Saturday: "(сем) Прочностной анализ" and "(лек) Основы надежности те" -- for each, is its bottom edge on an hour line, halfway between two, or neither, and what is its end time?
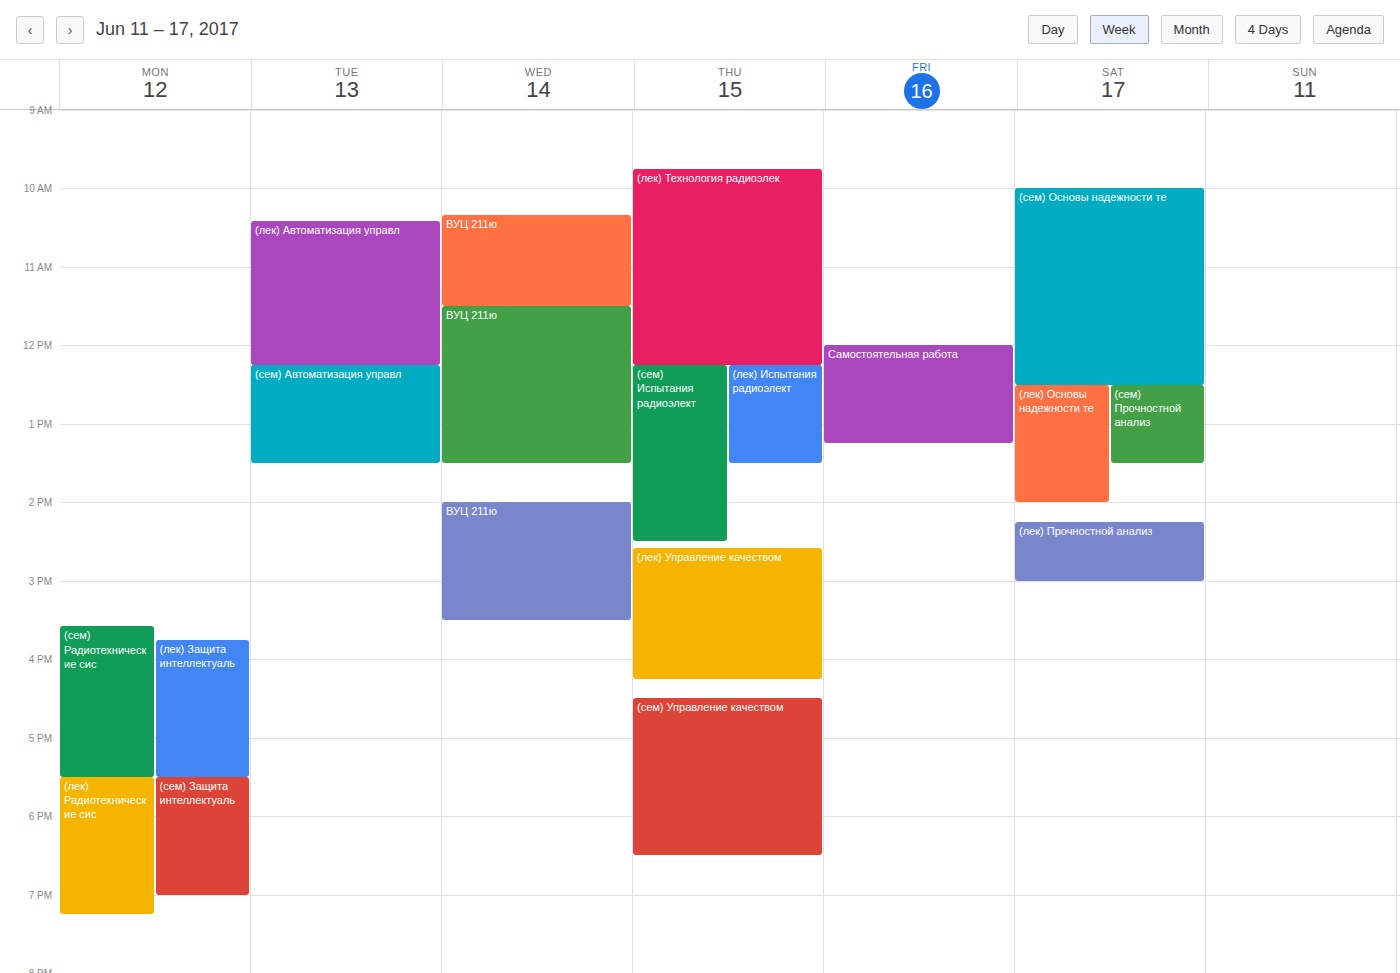
"(сем) Прочностной анализ": 13:30, halfway between the 13:00 and 14:00 lines. "(лек) Основы надежности те": 14:00, exactly on the 14:00 line.